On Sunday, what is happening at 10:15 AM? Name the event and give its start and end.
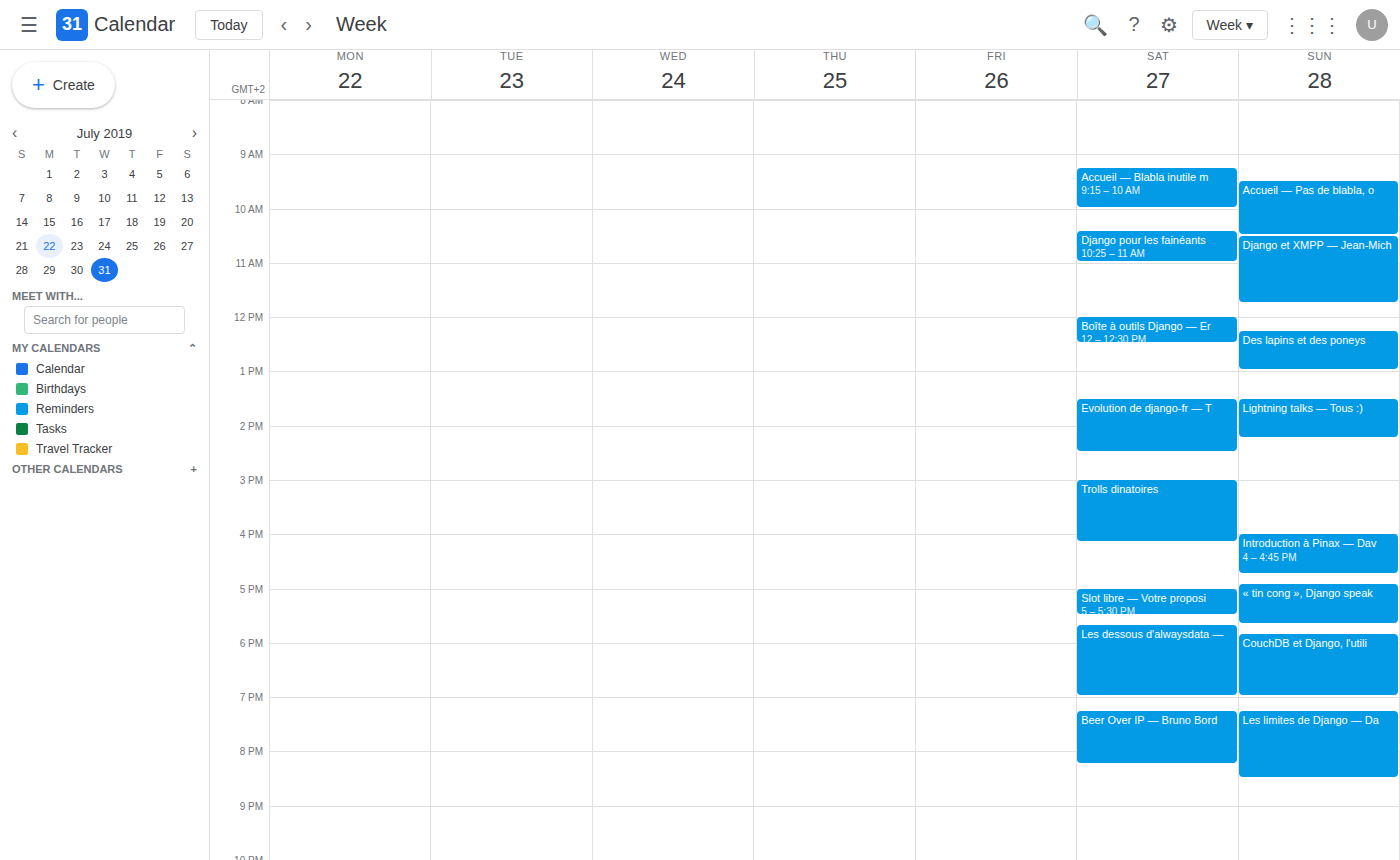
"Accueil — Pas de blabla, o", 9:30 AM to 10:30 AM